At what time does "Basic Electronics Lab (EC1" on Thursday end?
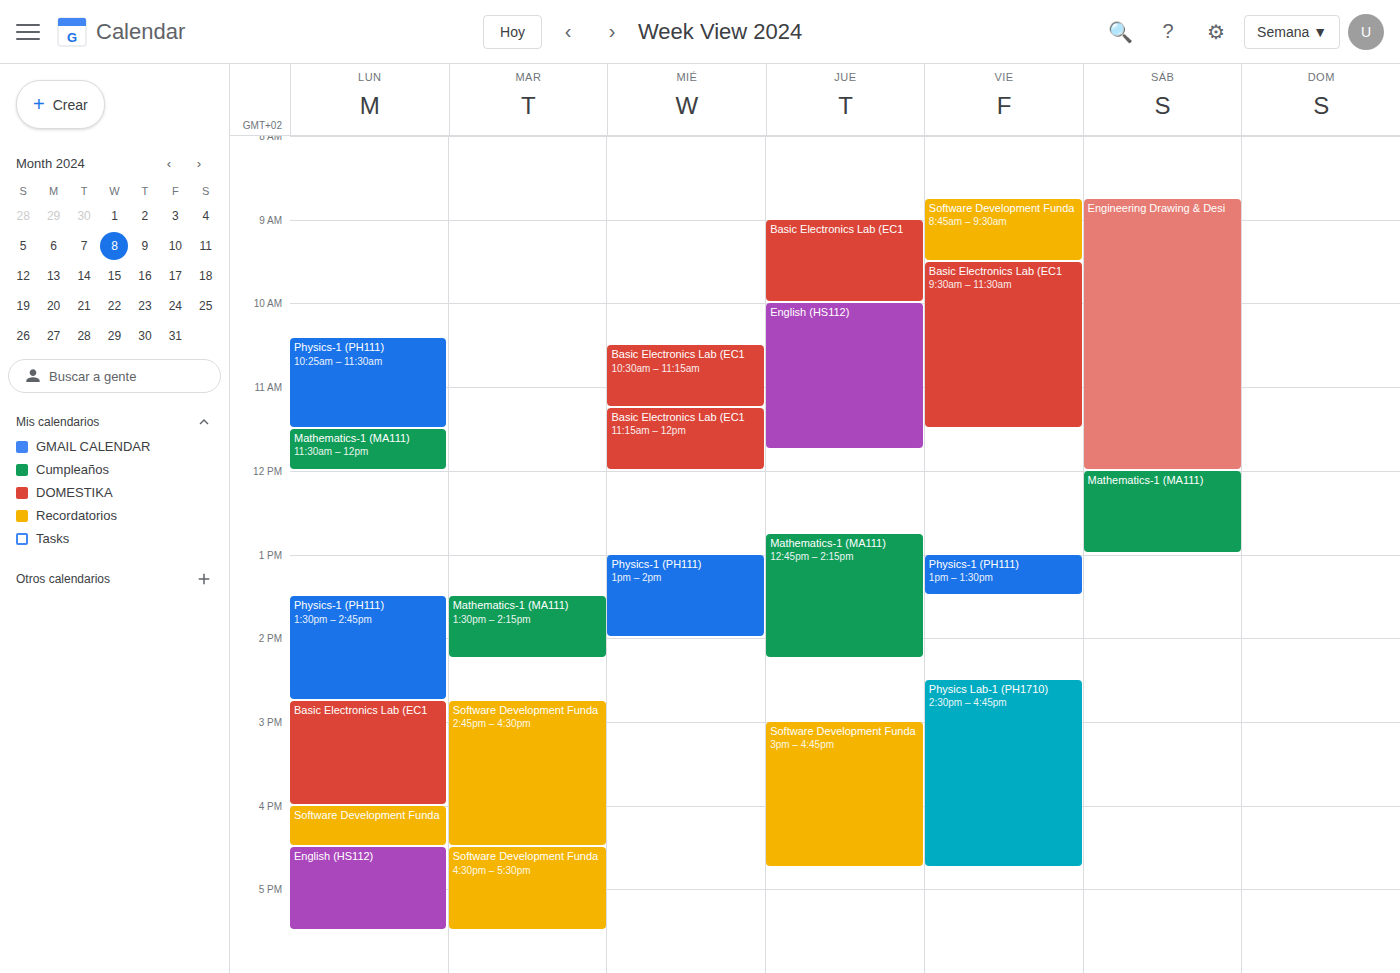
10:00